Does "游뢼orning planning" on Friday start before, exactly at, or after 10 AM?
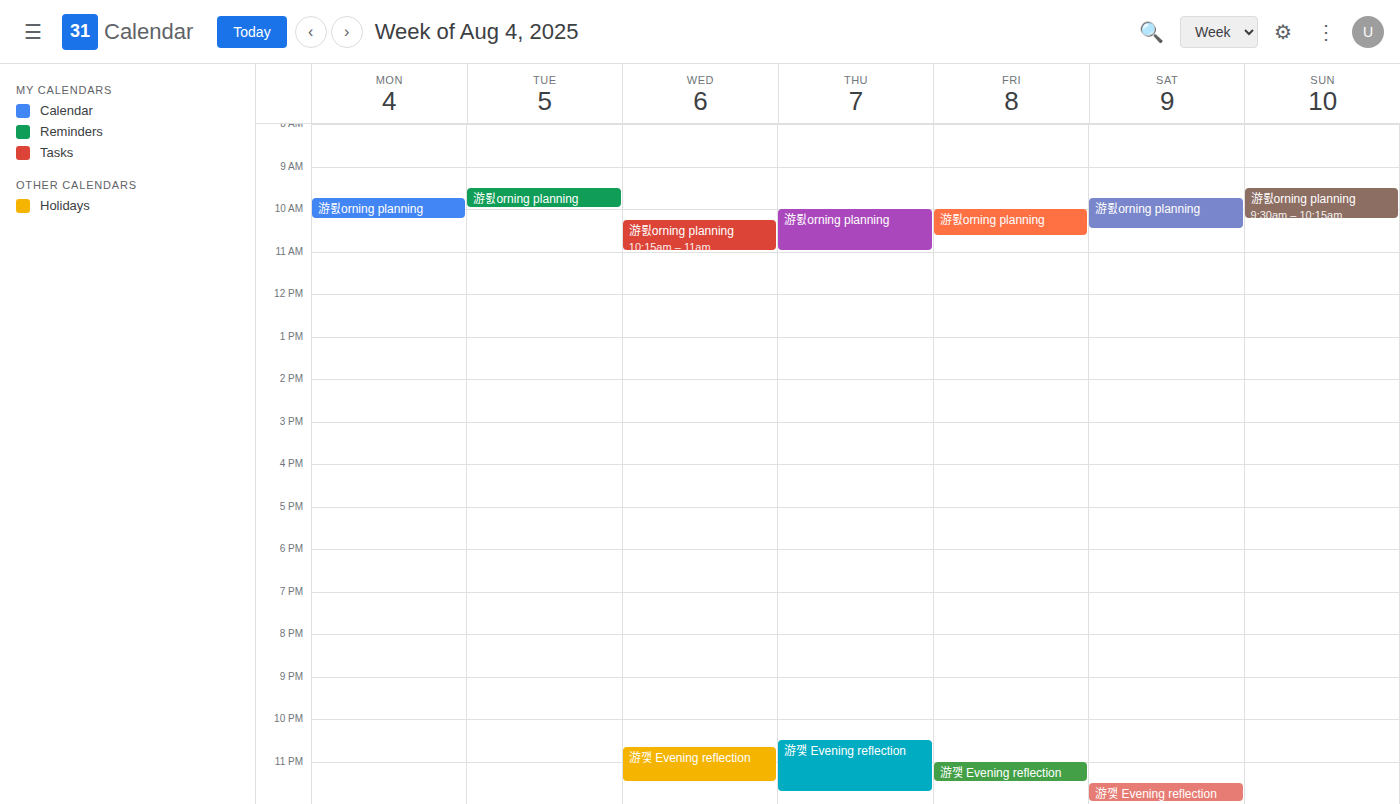
10:00 AM -- exactly at 10 AM, on the 10 AM line.